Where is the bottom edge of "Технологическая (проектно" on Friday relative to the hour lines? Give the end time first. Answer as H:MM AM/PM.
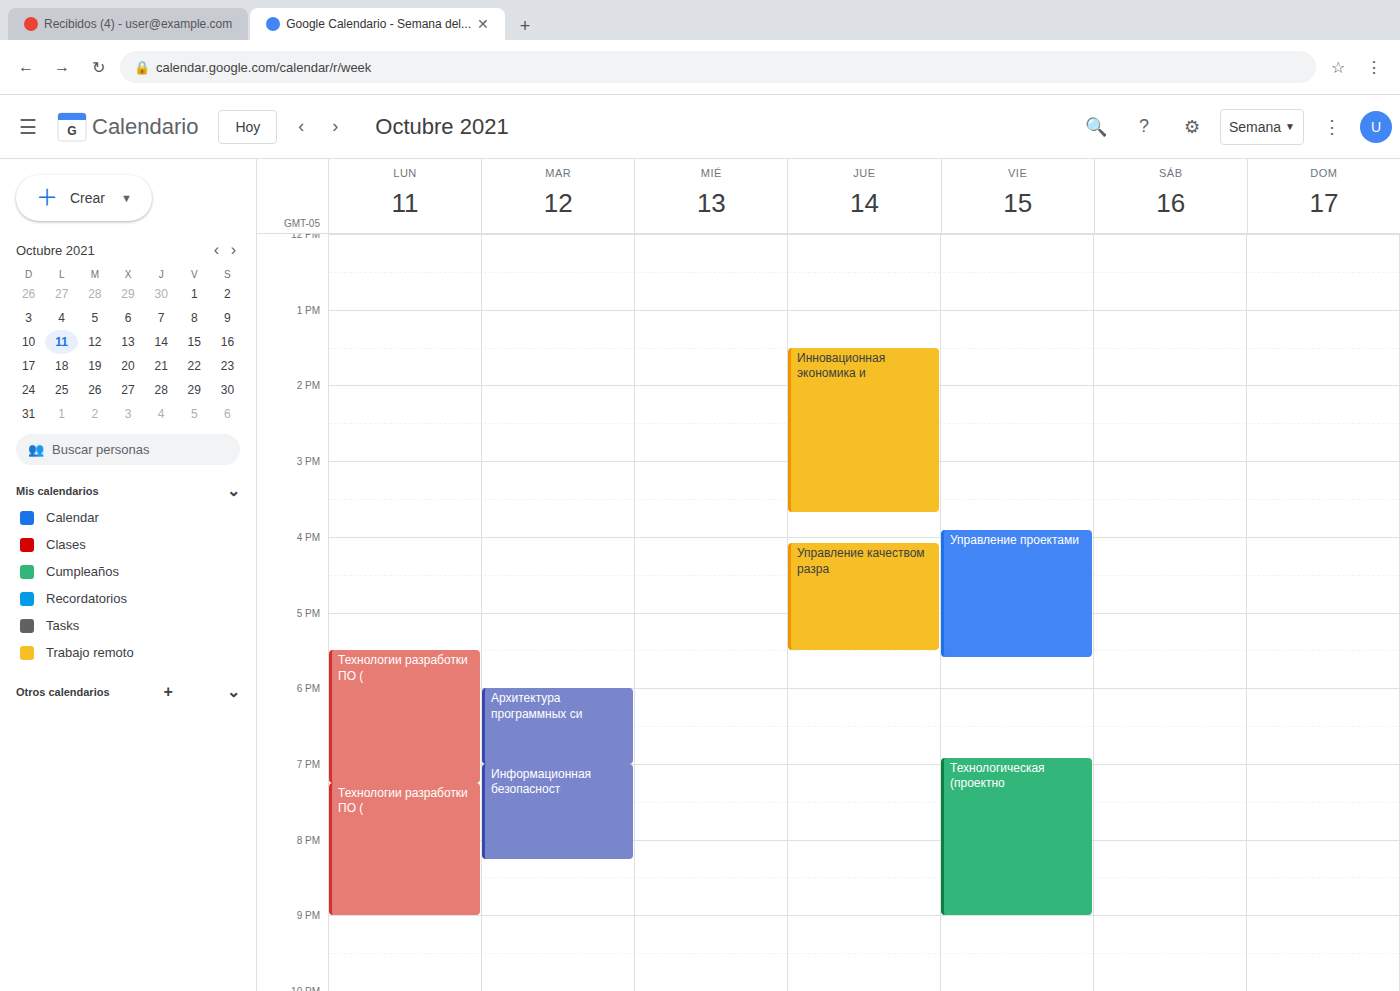
9:00 PM -- exactly on the 9 PM line.